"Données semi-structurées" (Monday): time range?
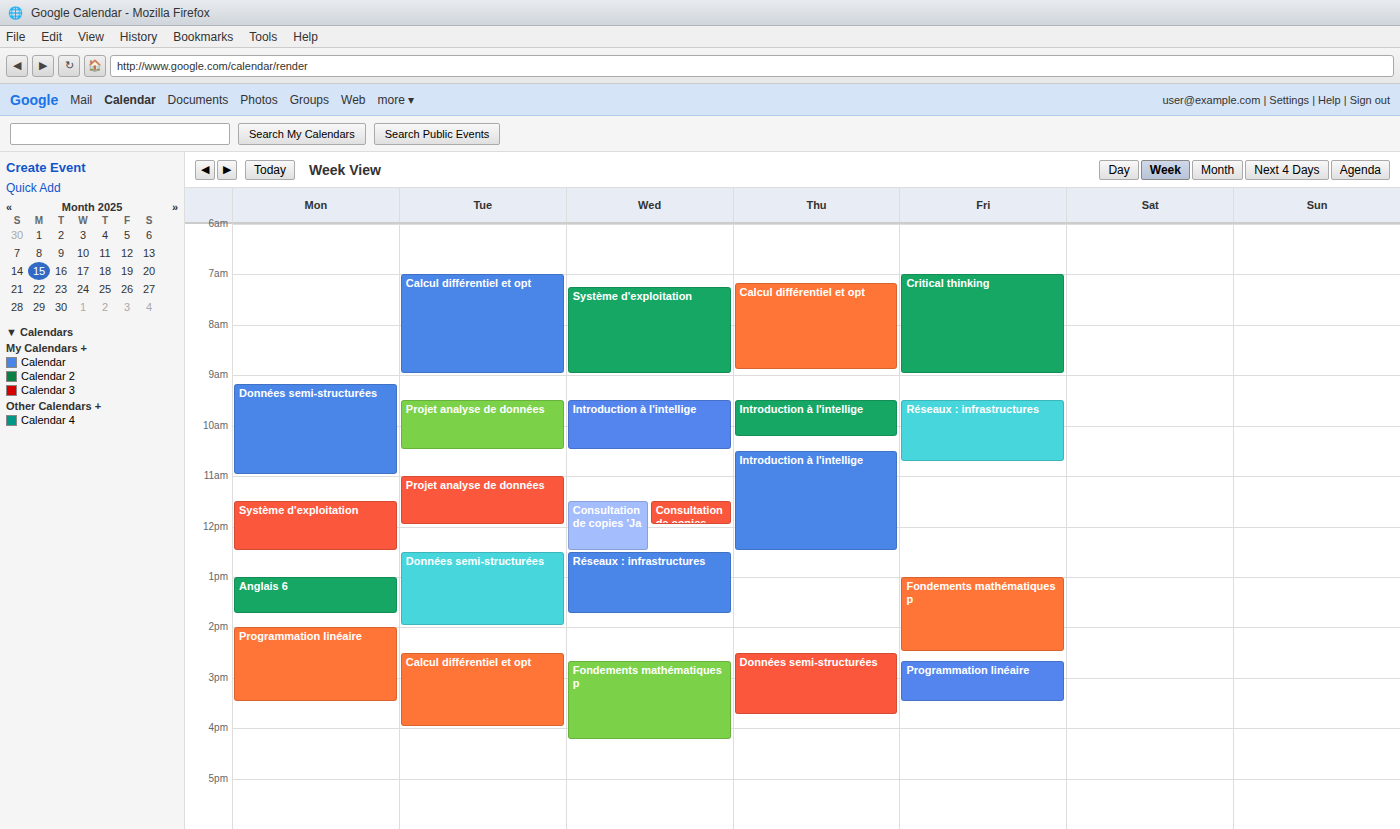
9:10 AM to 11:00 AM